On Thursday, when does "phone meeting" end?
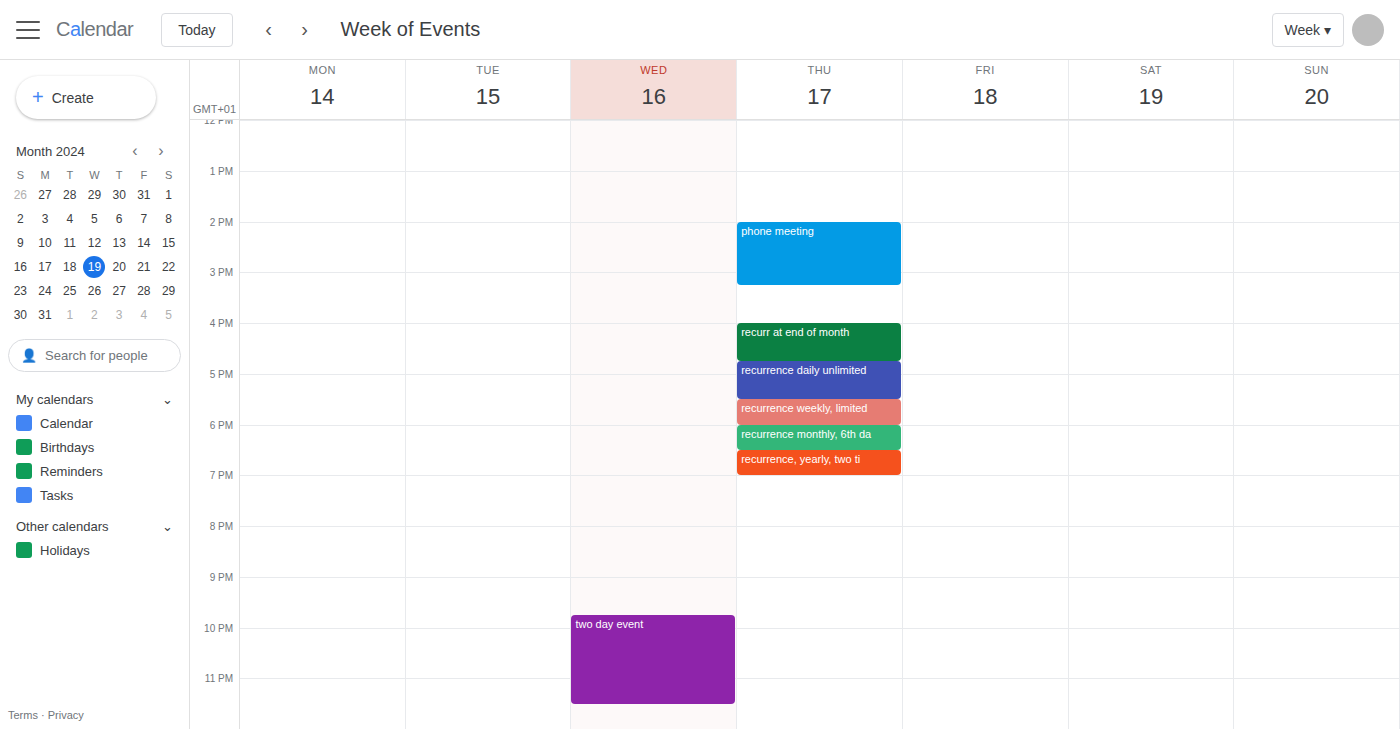
15:15